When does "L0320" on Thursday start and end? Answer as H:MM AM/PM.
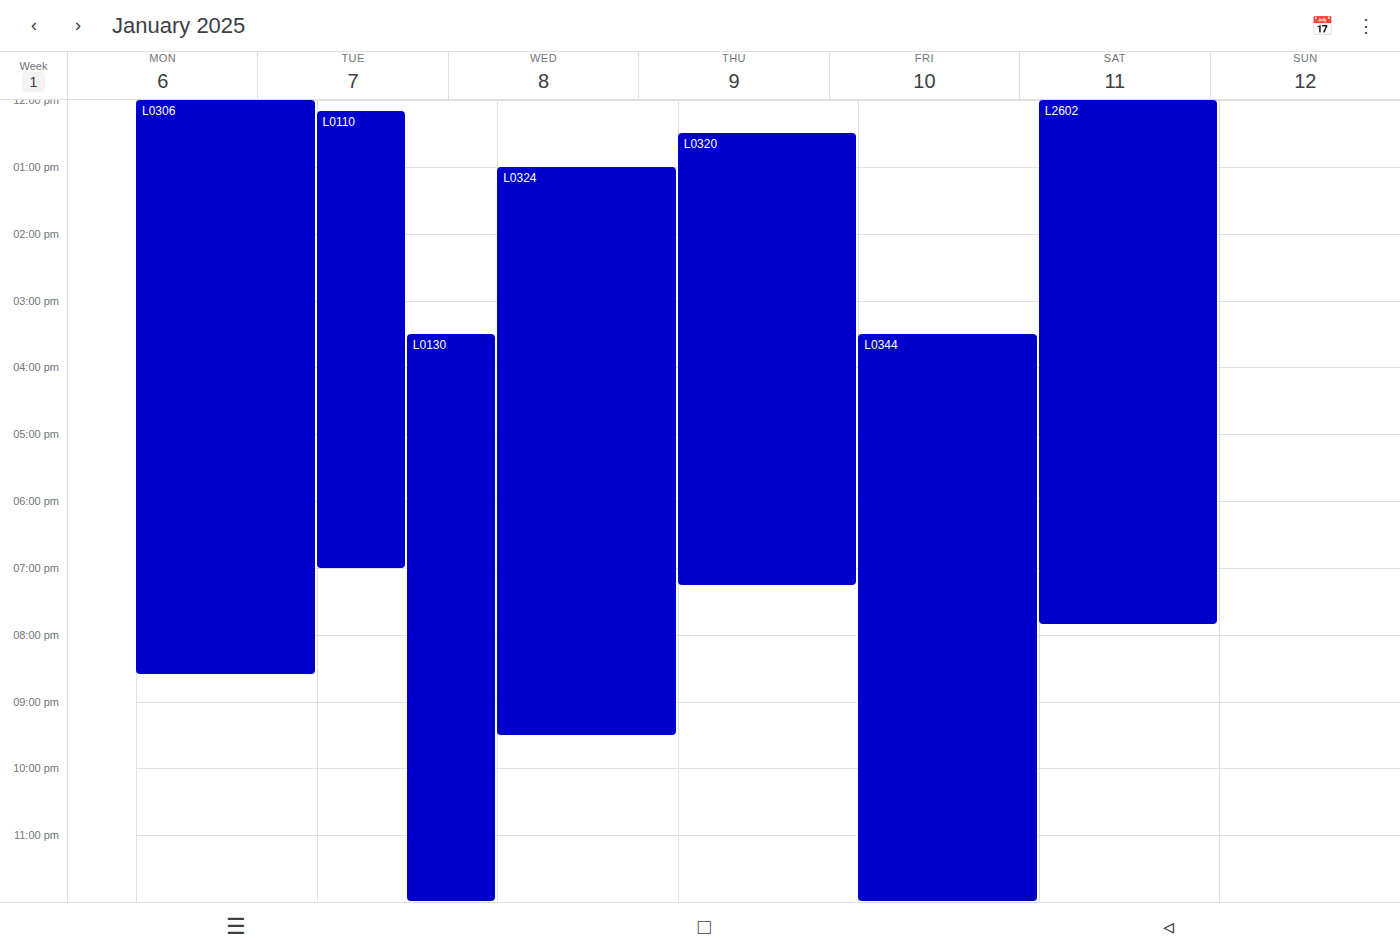
12:30 PM to 7:15 PM